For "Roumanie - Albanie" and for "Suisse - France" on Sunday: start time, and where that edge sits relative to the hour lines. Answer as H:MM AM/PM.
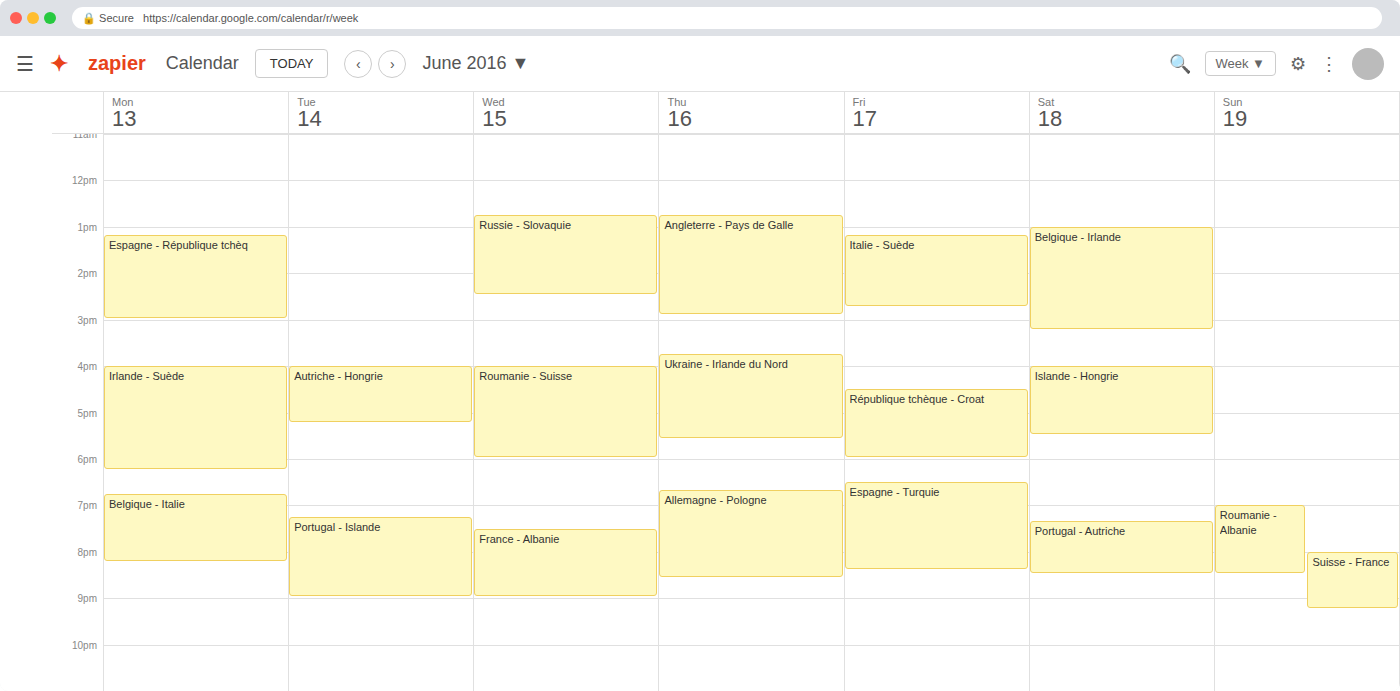
"Roumanie - Albanie": 7:00 PM, exactly on the 7 PM line. "Suisse - France": 8:00 PM, exactly on the 8 PM line.